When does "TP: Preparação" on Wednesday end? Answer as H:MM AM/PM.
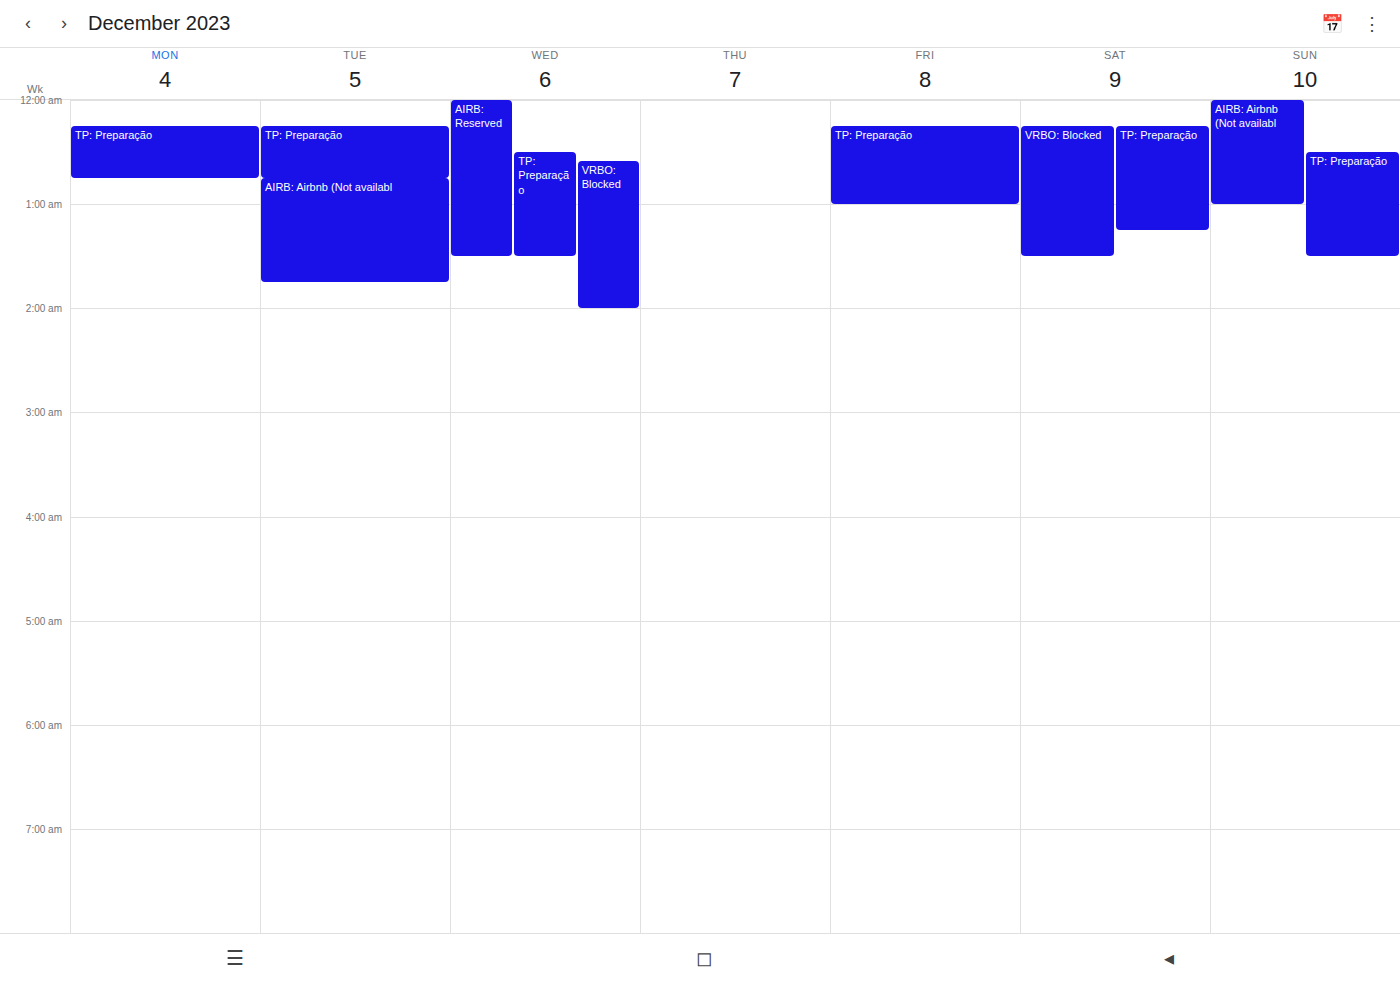
1:30 AM